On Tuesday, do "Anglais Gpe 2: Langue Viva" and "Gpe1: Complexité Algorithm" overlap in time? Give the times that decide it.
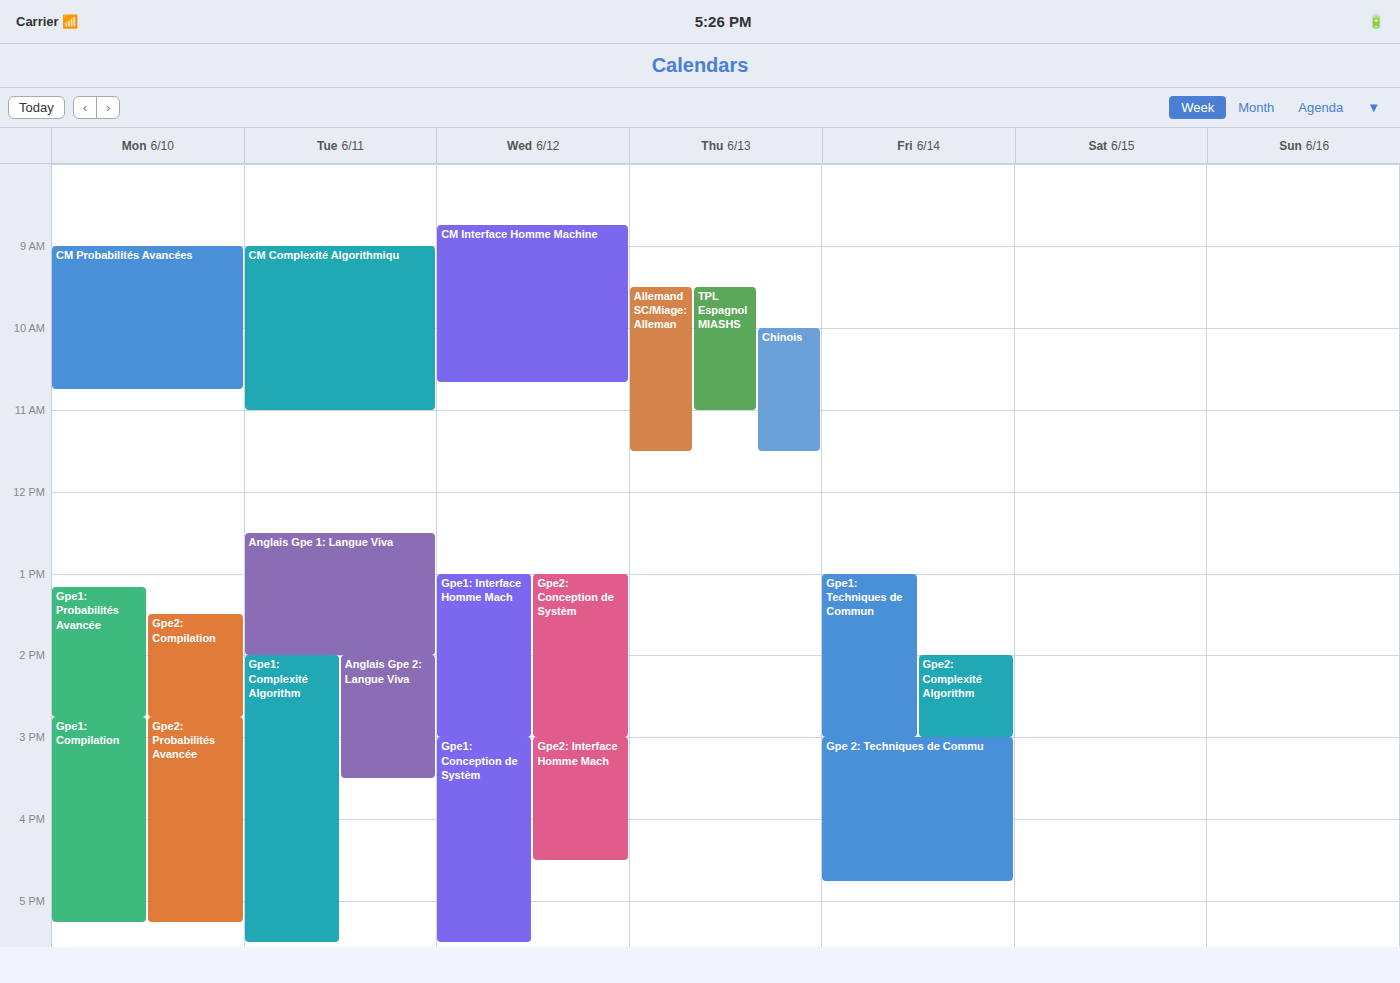
"Anglais Gpe 2: Langue Viva" runs 2:00 PM to 3:30 PM, inside "Gpe1: Complexité Algorithm" -- they overlap.